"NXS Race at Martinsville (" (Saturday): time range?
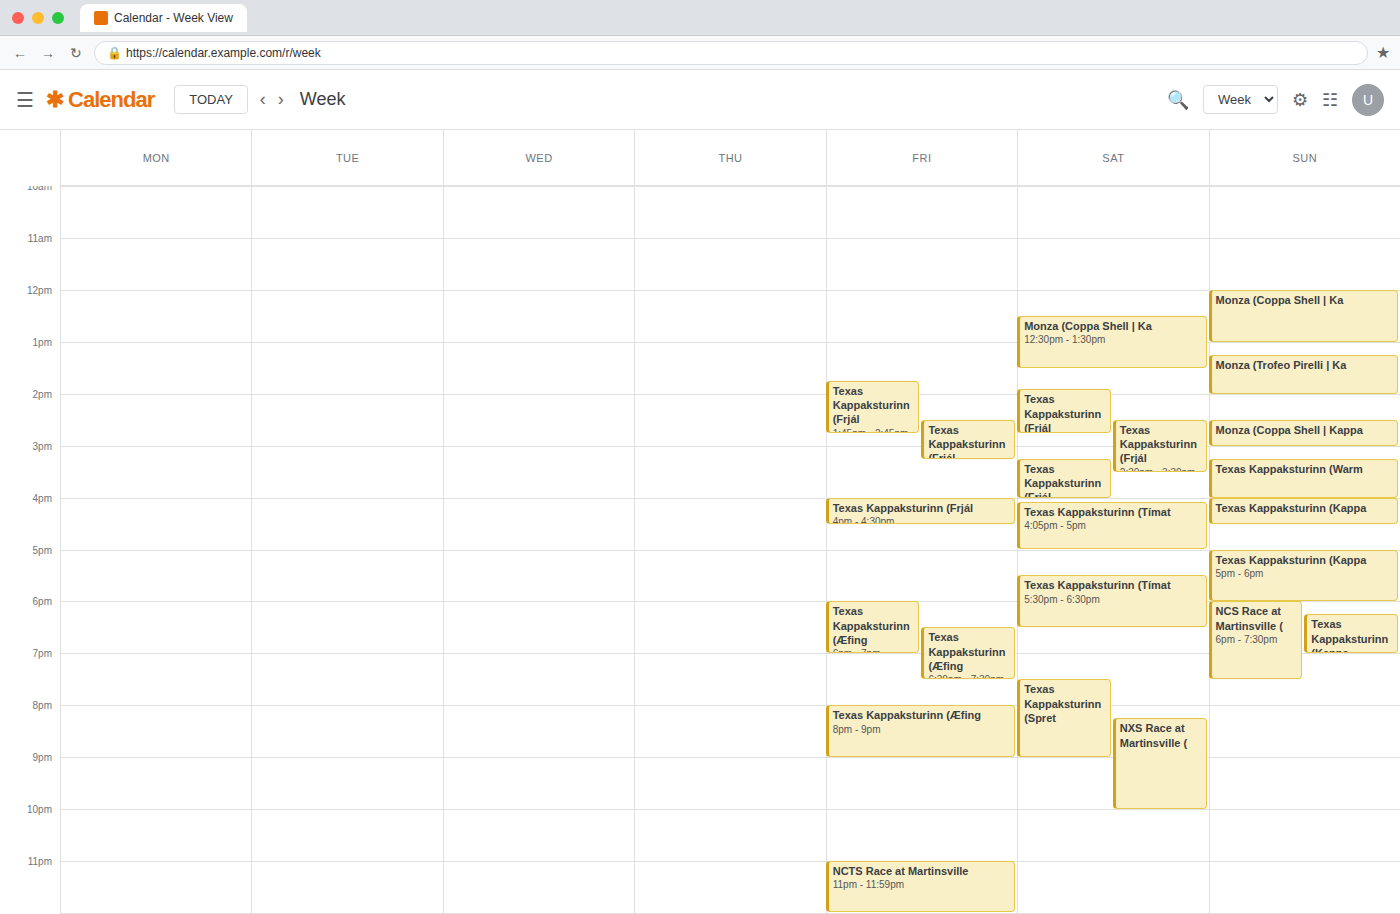
8:15 PM to 10:00 PM